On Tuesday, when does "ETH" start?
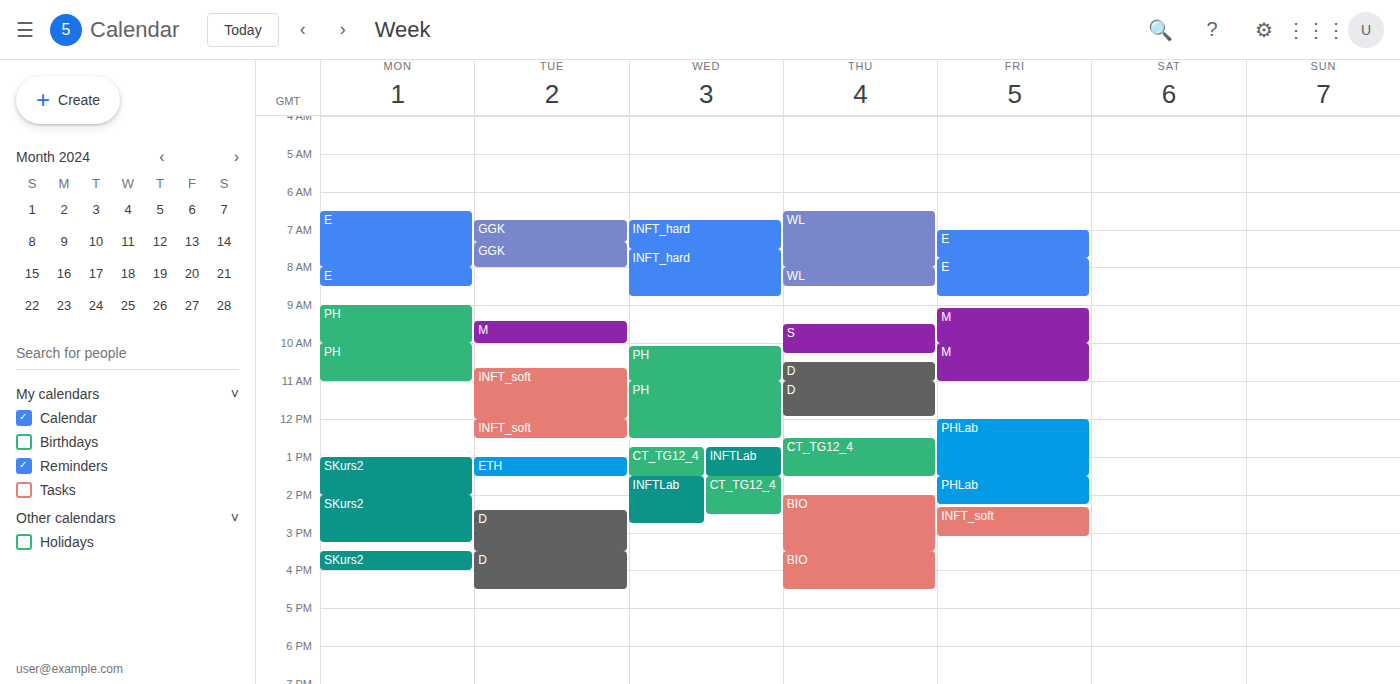
1:00 PM